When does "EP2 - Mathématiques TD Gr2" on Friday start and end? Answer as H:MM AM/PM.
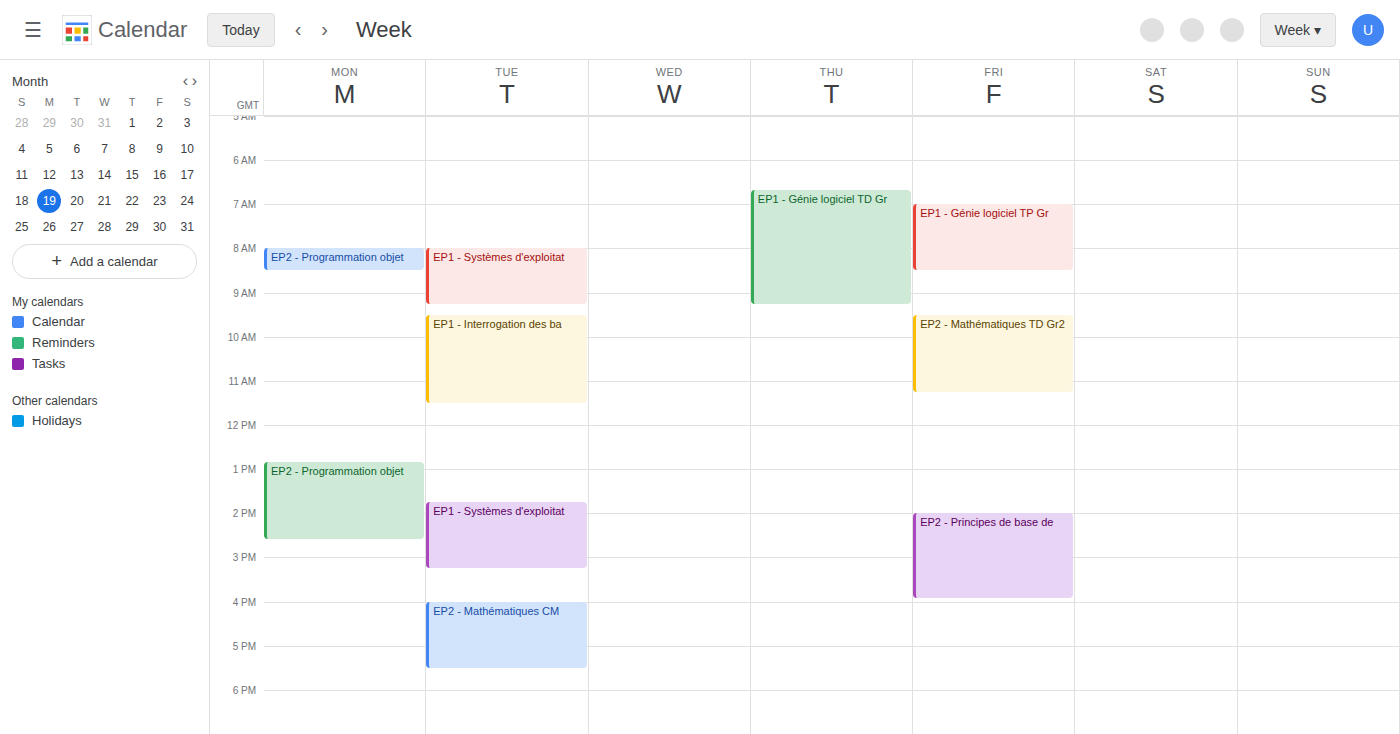
9:30 AM to 11:15 AM